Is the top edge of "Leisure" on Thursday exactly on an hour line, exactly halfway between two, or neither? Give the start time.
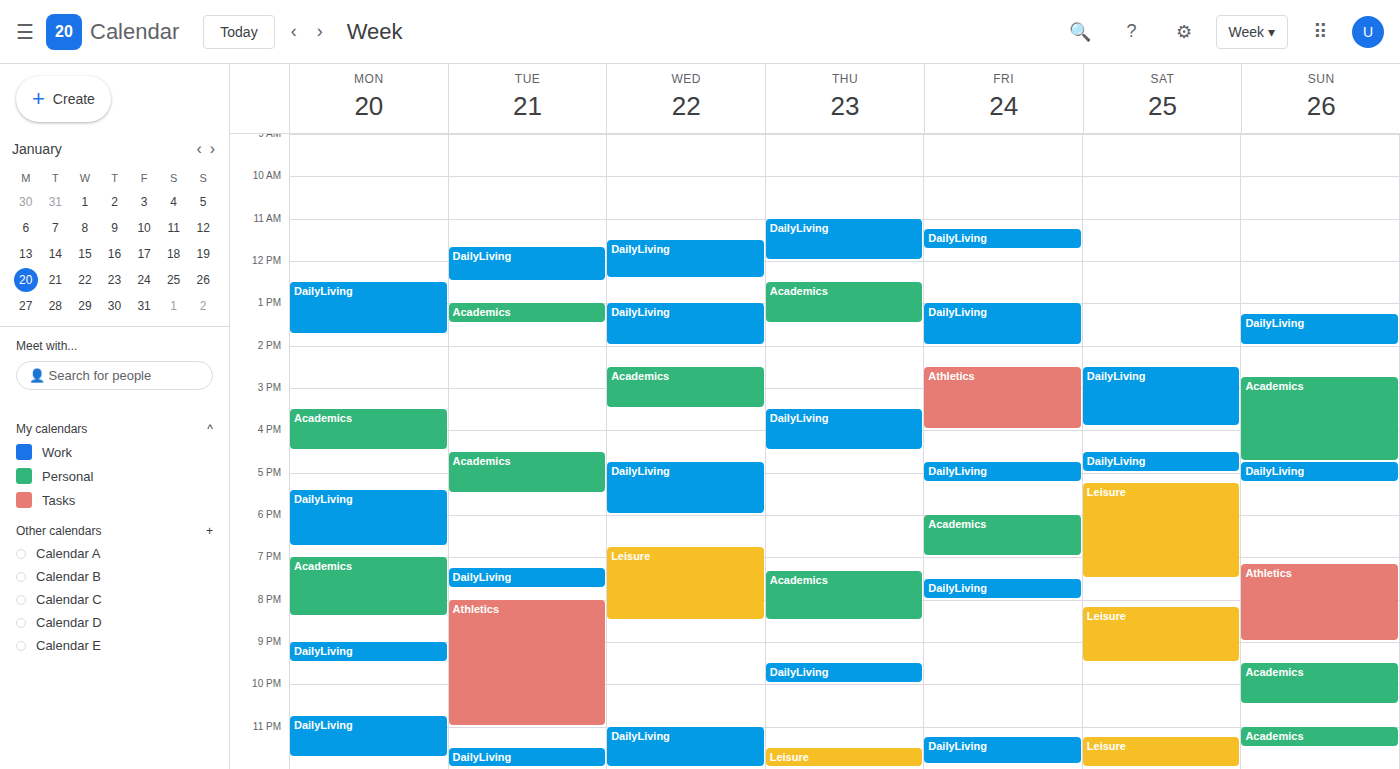
11:30 PM -- halfway between the 11 PM and 12 AM lines.